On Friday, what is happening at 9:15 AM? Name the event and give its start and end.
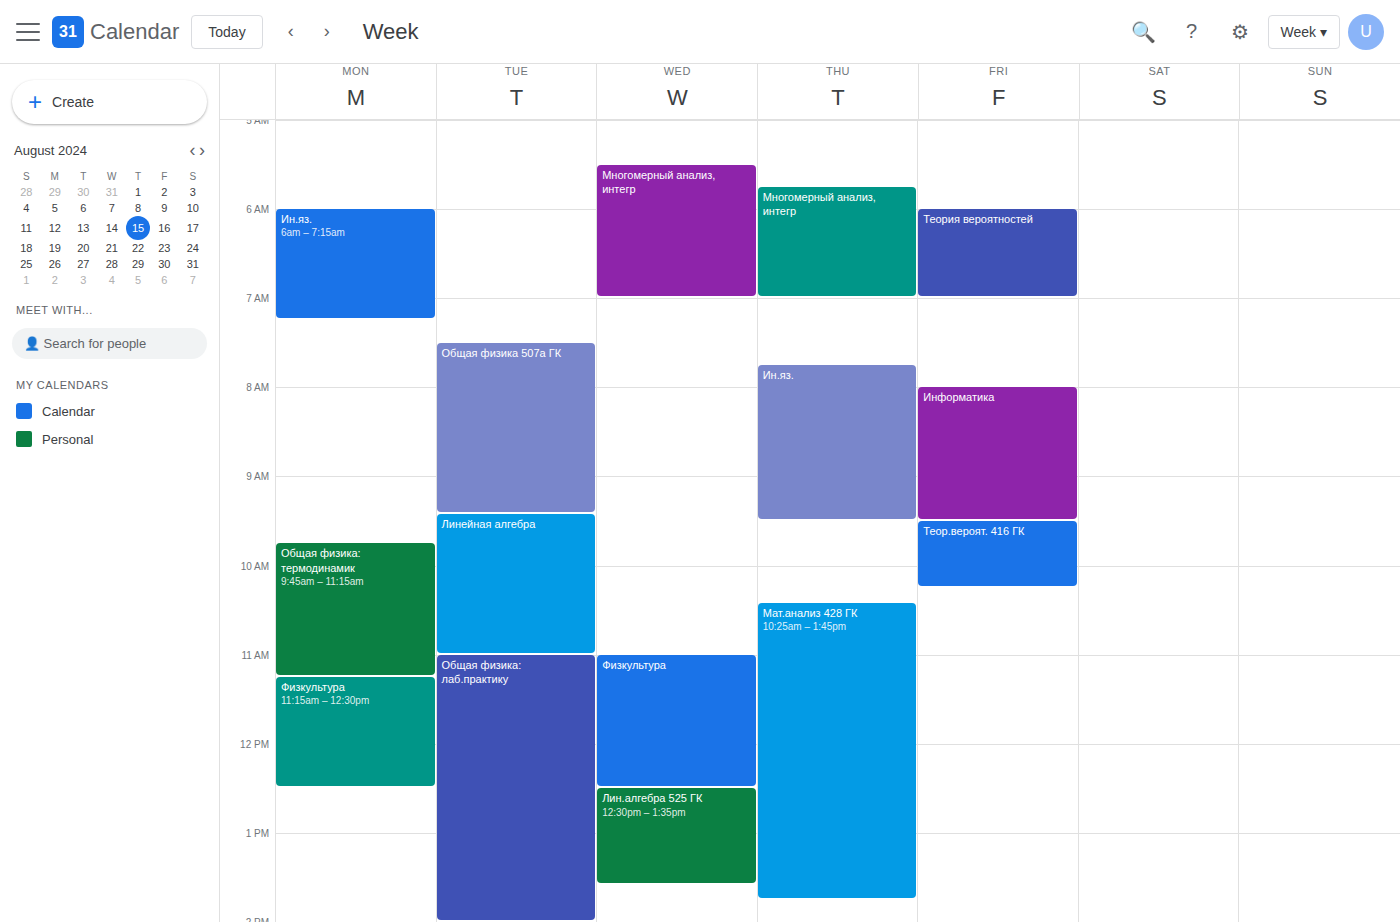
"Информатика", 8:00 AM to 9:30 AM